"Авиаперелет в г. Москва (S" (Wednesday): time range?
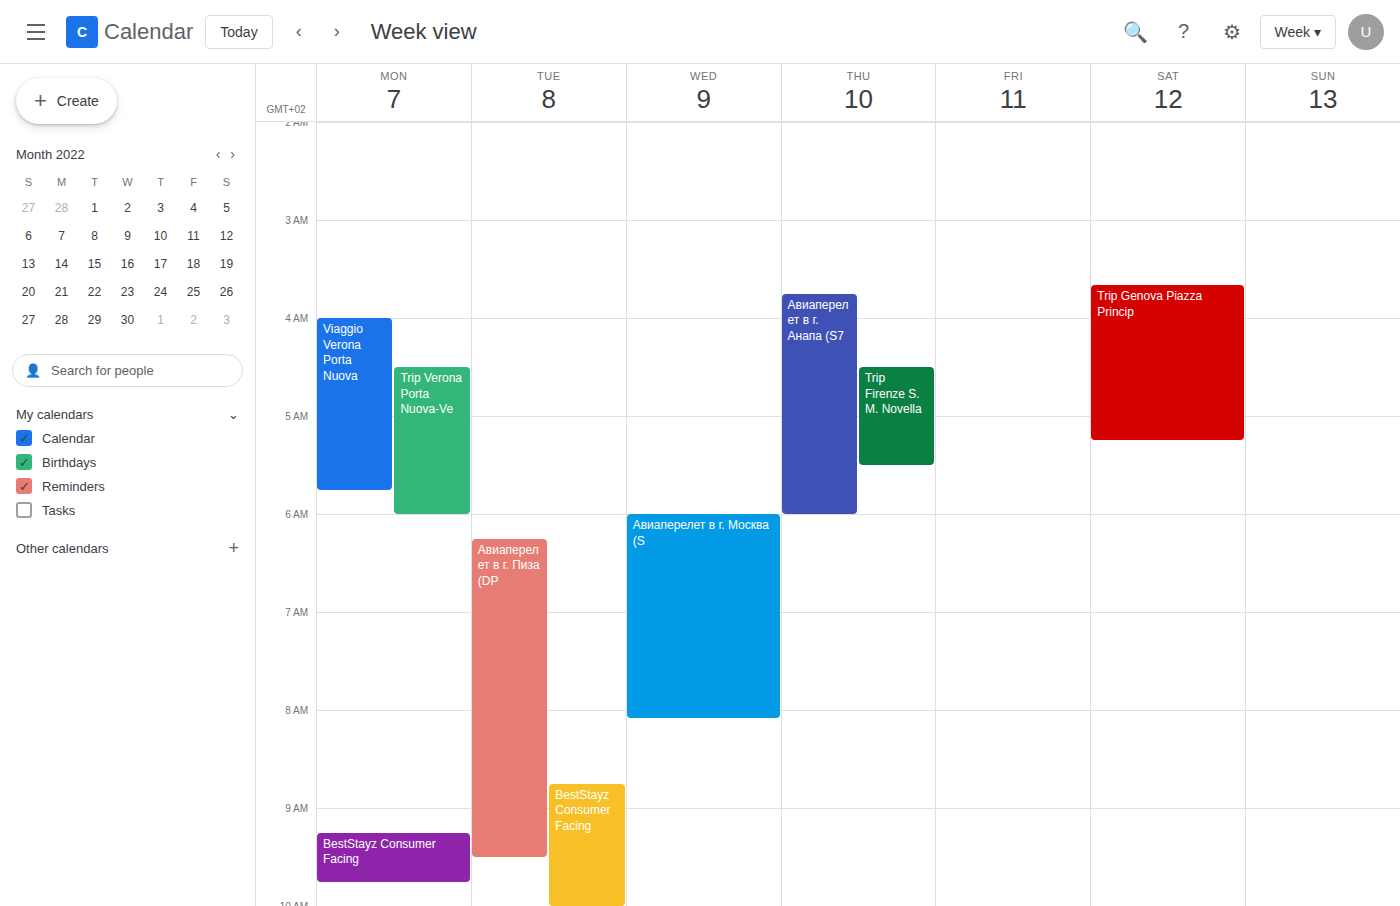
6:00 AM to 8:05 AM